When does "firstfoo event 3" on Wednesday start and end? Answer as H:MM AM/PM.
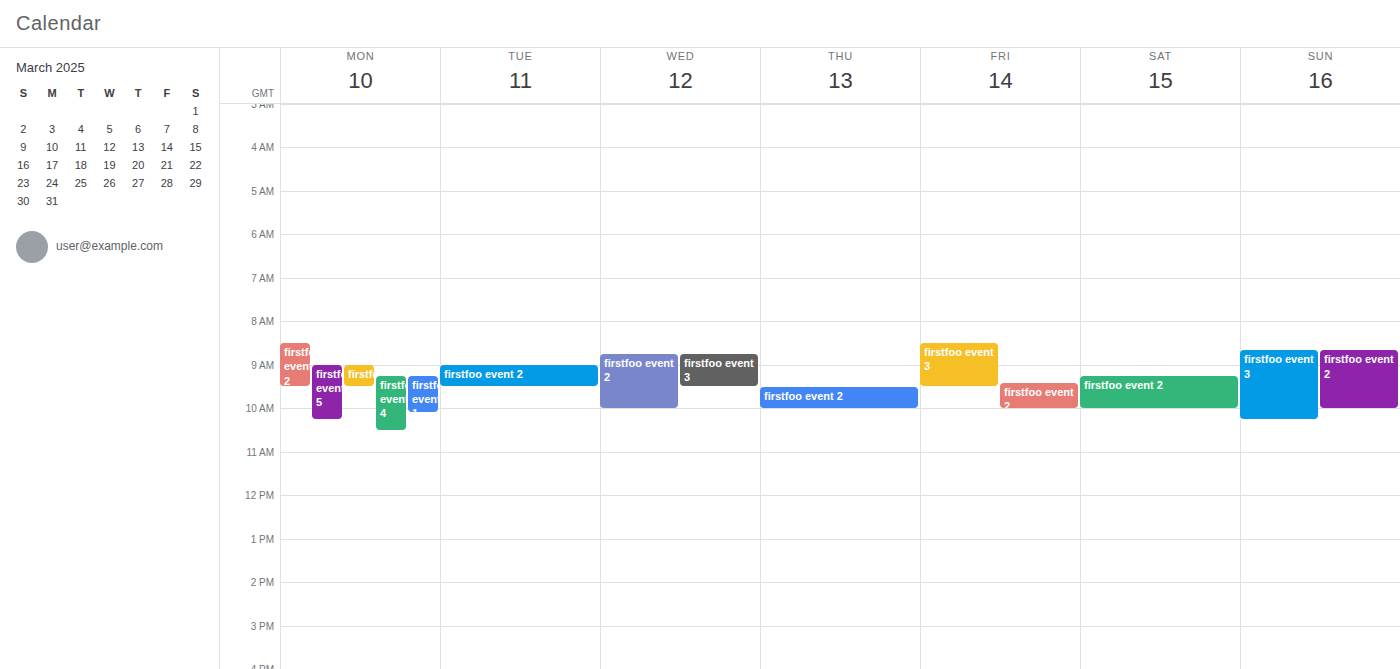
8:45 AM to 9:30 AM